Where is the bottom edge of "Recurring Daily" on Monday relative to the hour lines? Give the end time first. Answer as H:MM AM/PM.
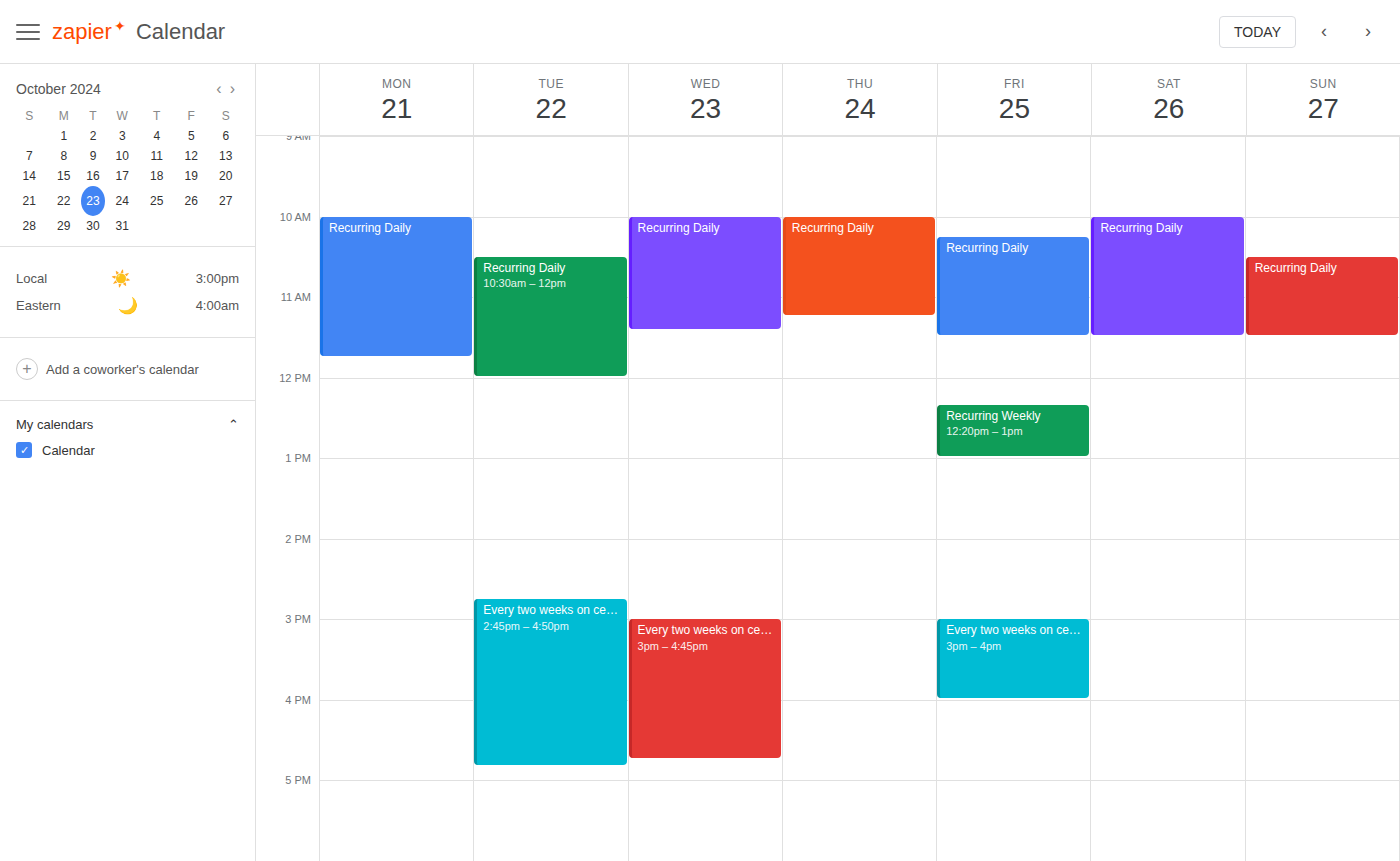
11:45 AM -- neither: three quarters of the way from the 11 AM line to the 12 PM line.